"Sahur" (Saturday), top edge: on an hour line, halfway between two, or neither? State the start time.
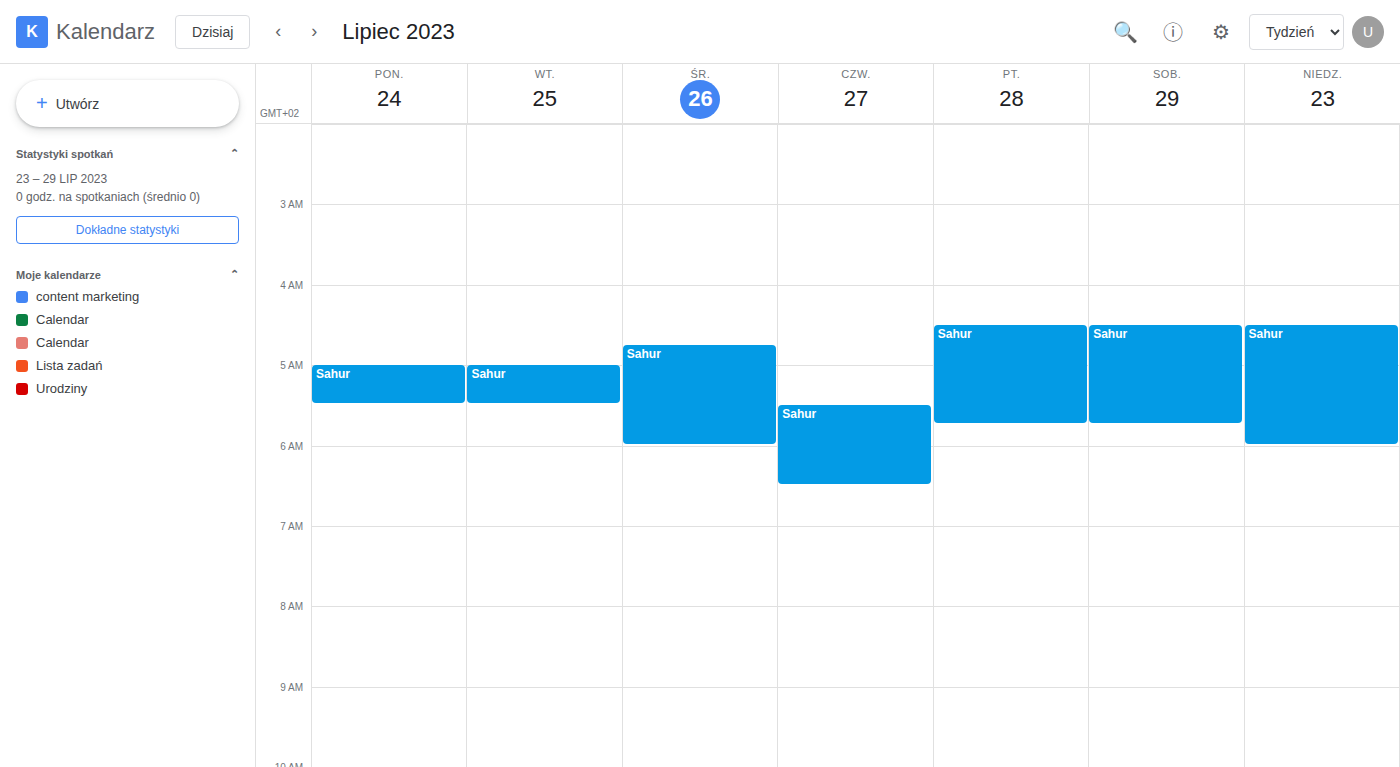
4:30 AM -- halfway between the 4 AM and 5 AM lines.